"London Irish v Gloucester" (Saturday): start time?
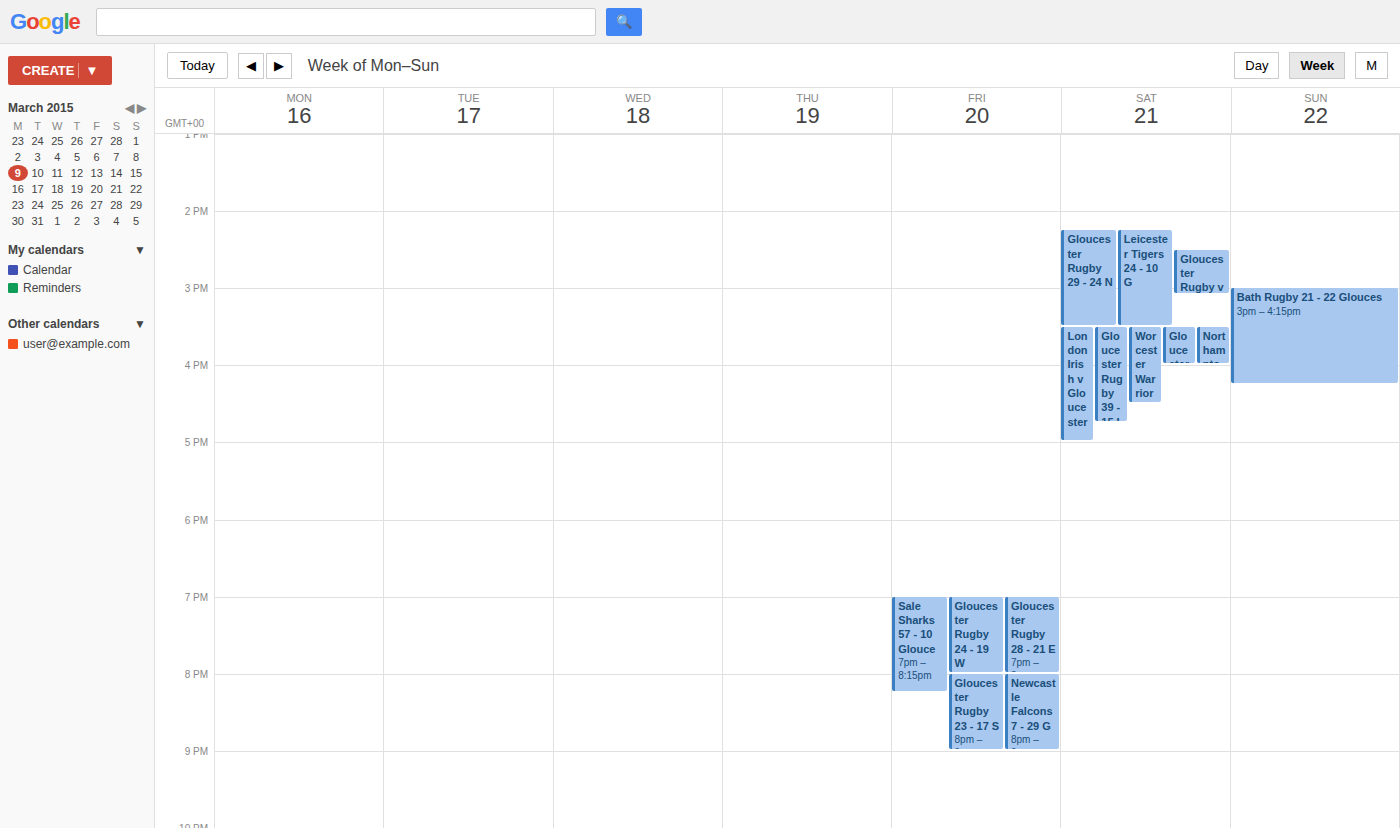
3:30 PM